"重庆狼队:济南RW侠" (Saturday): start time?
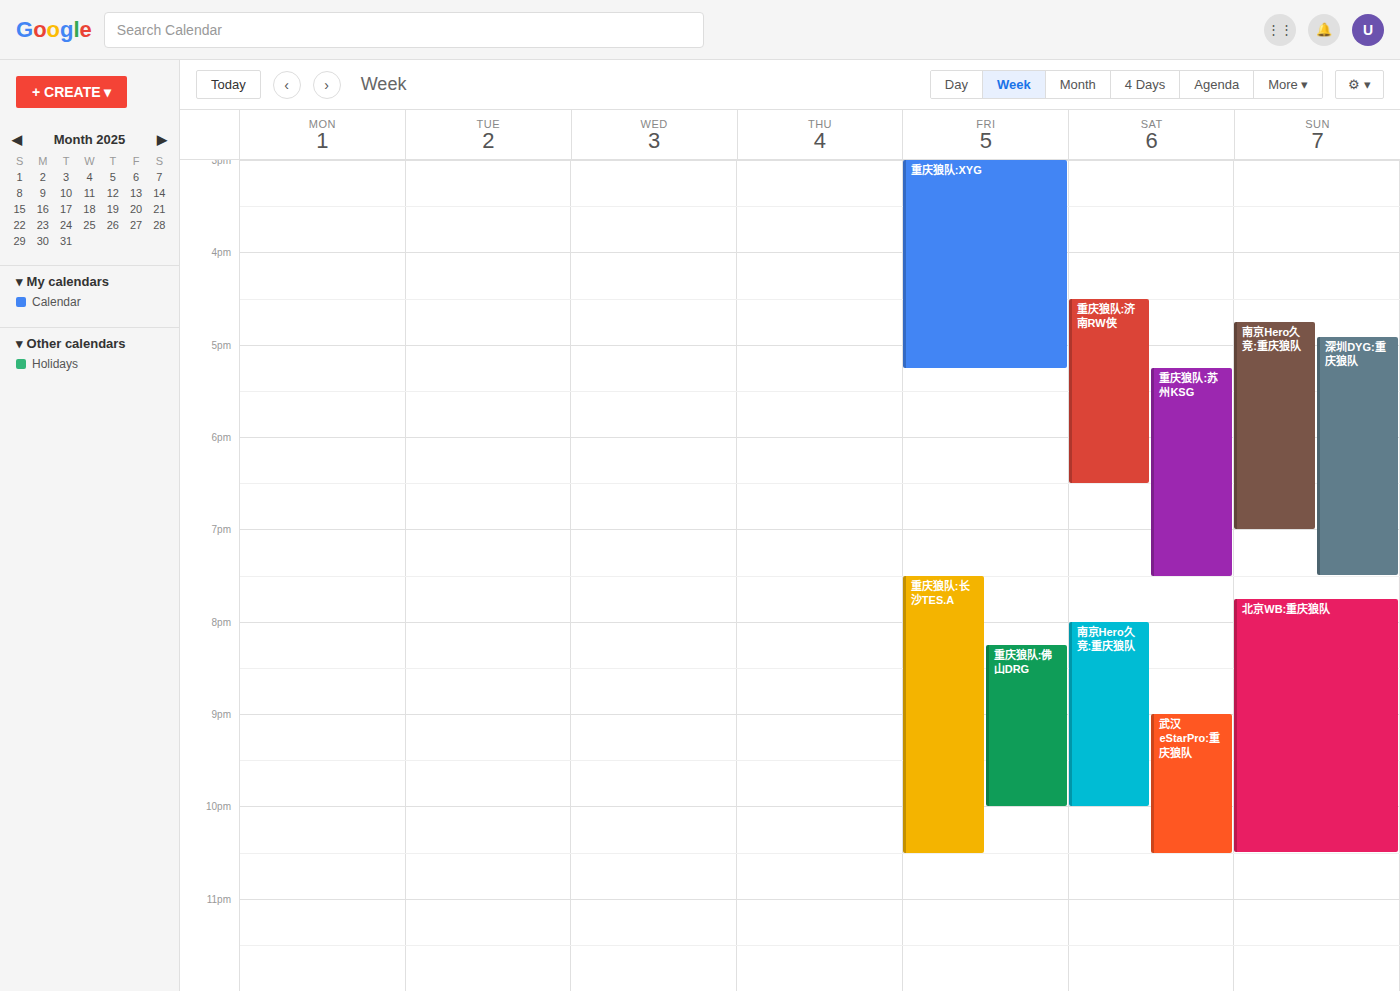
4:30 PM